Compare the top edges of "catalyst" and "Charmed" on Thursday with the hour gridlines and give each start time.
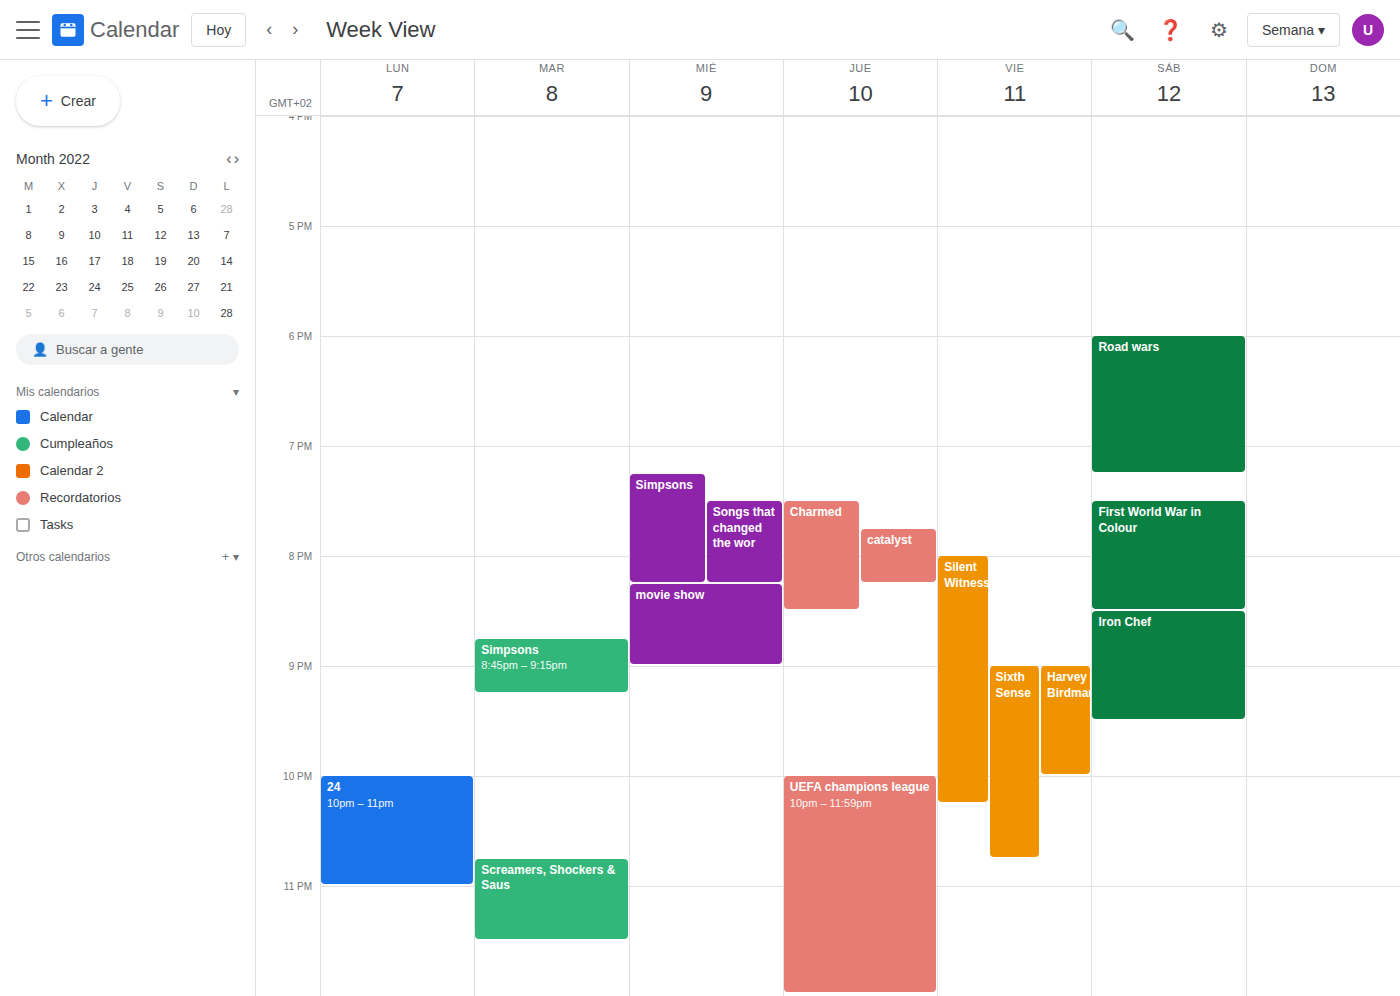
"catalyst": 7:45 PM, neither: three quarters of the way from the 7 PM line to the 8 PM line. "Charmed": 7:30 PM, halfway between the 7 PM and 8 PM lines.